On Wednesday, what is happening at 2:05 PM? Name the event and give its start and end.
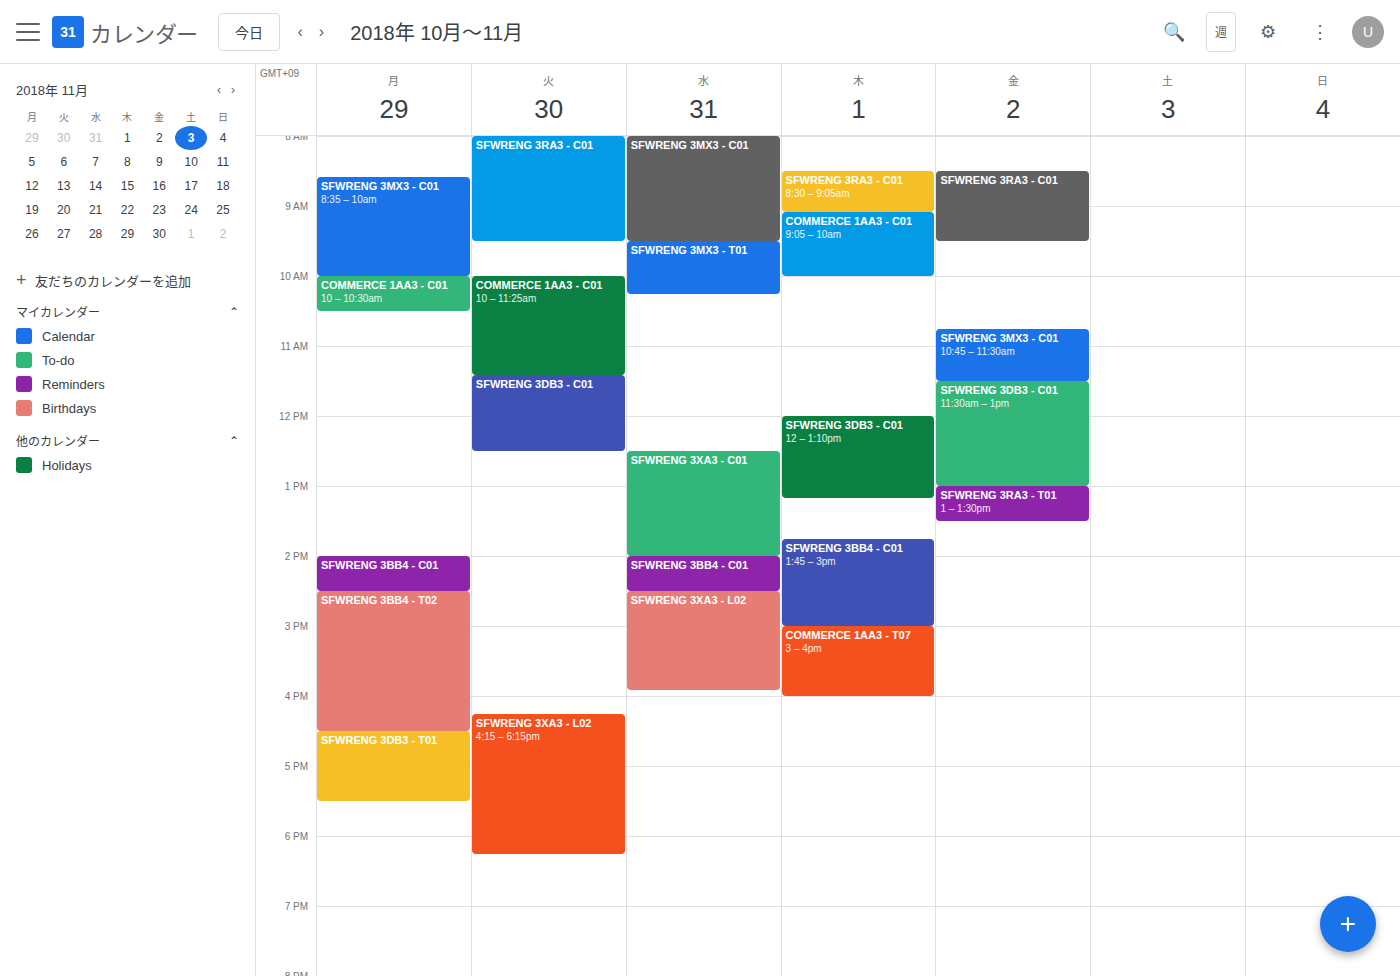
"SFWRENG 3BB4 - C01", 2:00 PM to 2:30 PM